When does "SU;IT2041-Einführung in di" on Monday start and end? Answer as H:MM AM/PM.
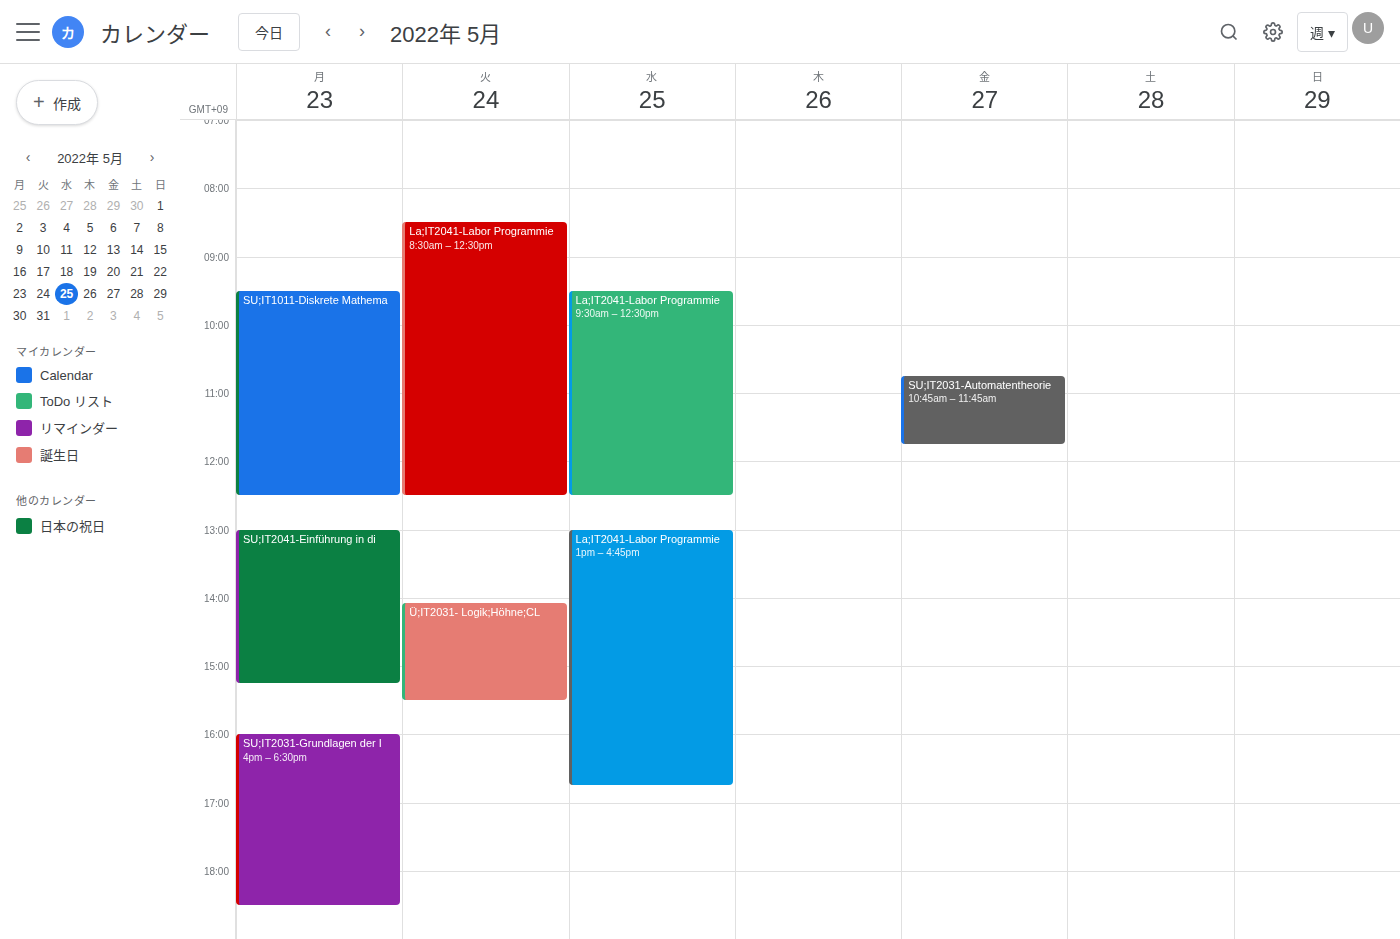
1:00 PM to 3:15 PM